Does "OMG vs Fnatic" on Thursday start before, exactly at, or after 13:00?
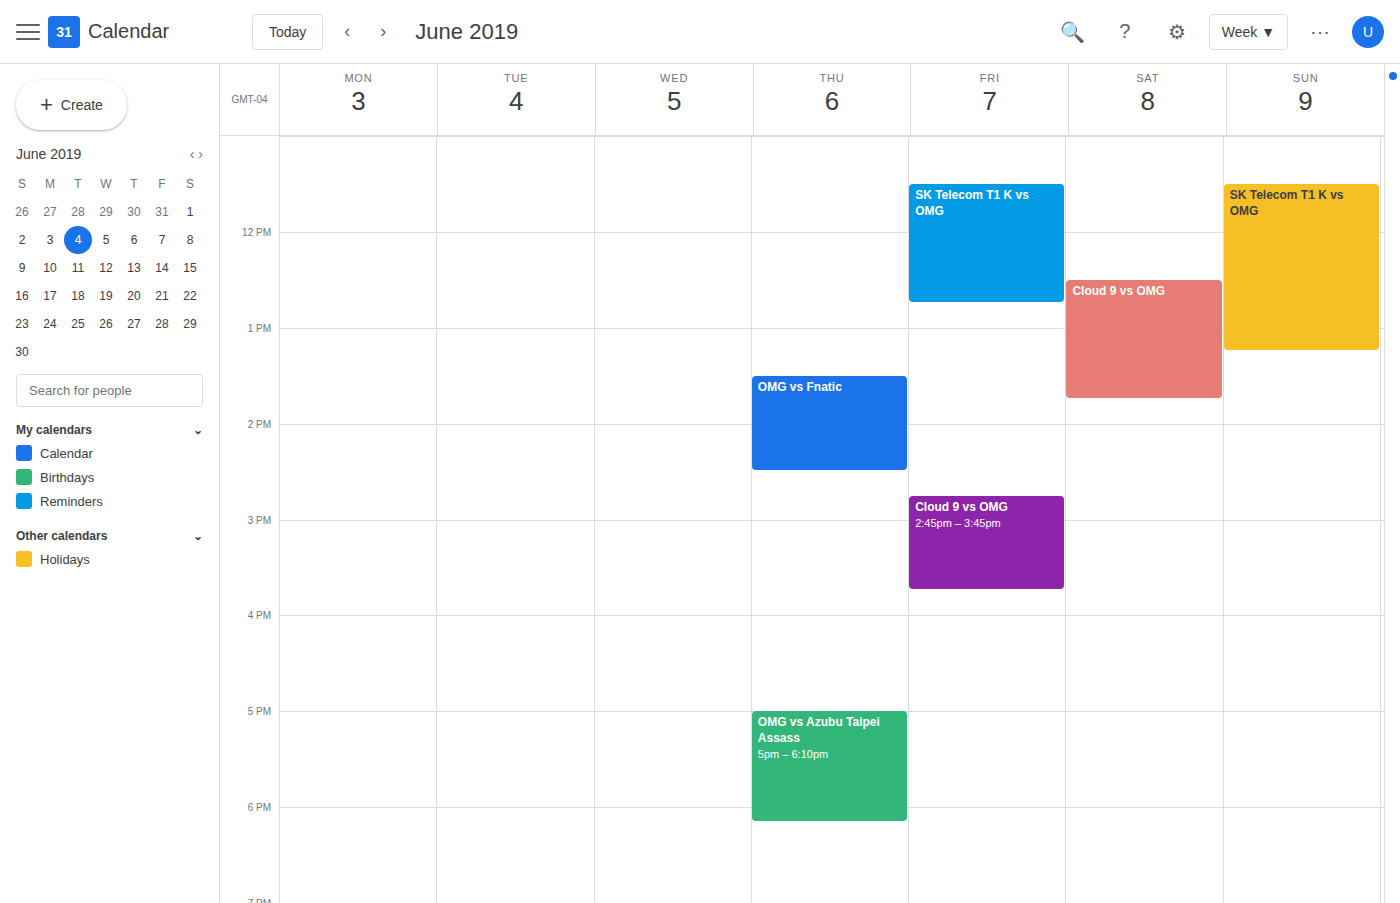
13:30 -- after 13:00, 30 minutes below the 13:00 line.